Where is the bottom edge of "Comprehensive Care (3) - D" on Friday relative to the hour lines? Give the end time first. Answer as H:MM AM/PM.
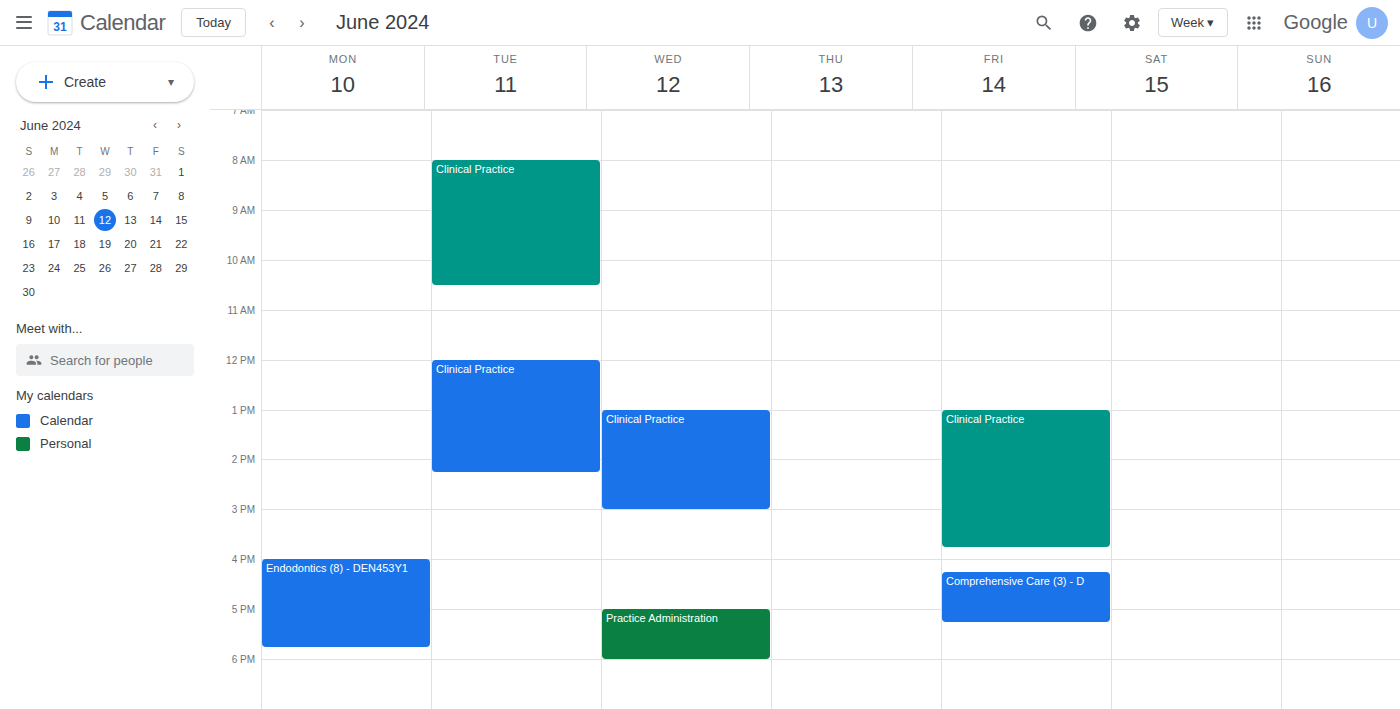
5:15 PM -- neither: a quarter of the way from the 5 PM line to the 6 PM line.